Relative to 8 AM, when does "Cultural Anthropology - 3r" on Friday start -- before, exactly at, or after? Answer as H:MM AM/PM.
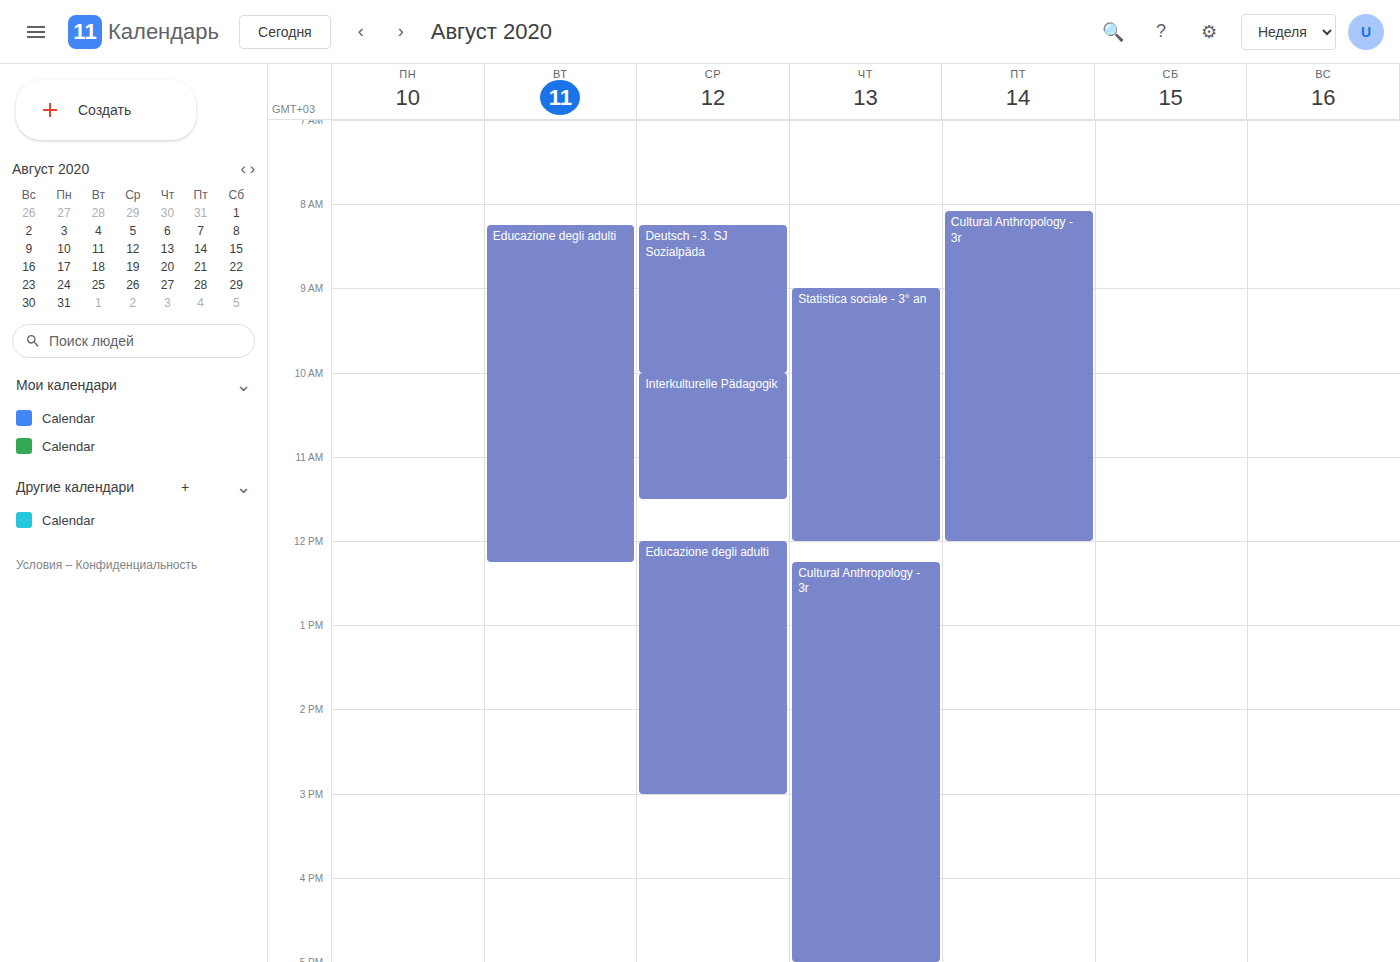
8:05 AM -- after 8 AM, 5 minutes below the 8 AM line.